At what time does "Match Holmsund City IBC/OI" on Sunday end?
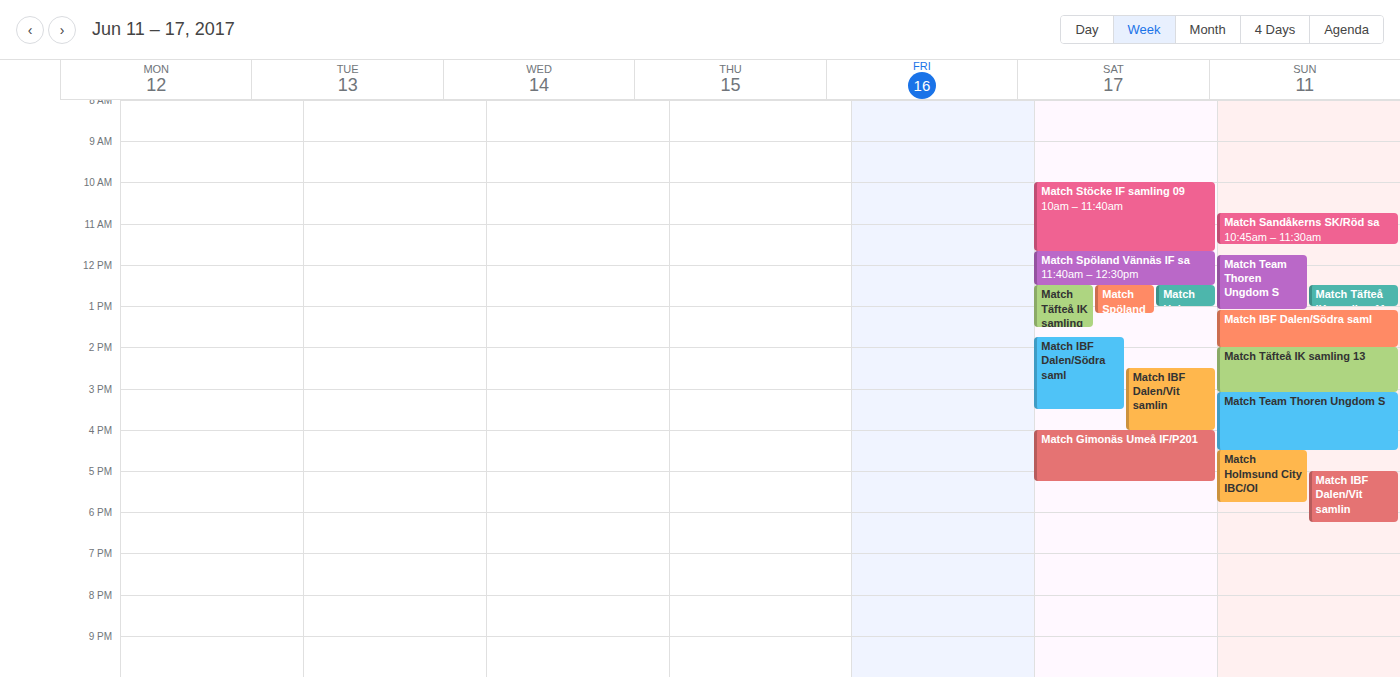
5:45 PM